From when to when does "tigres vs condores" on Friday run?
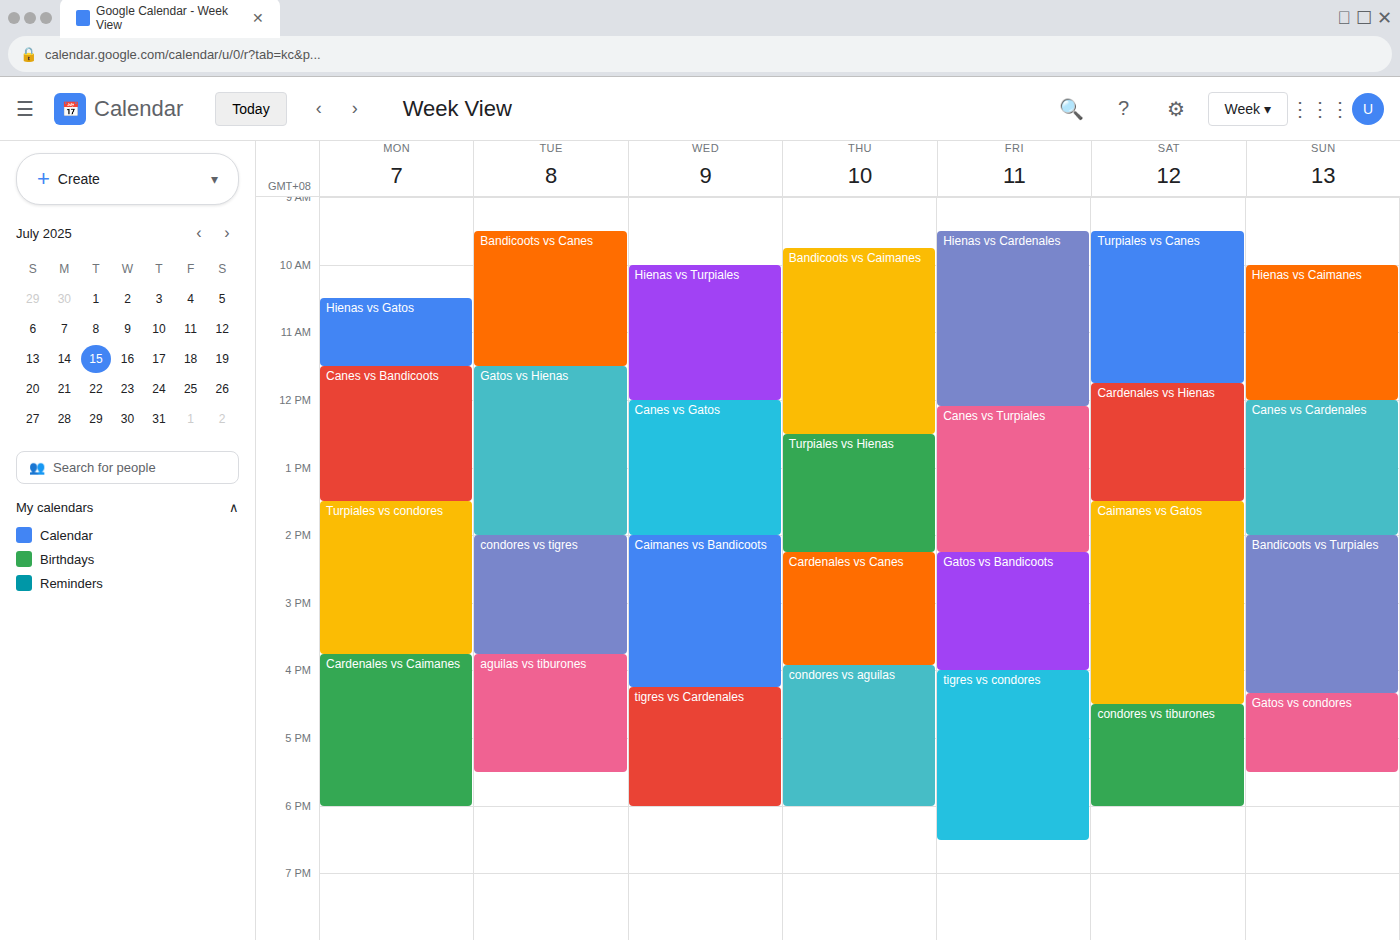
4:00 PM to 6:30 PM